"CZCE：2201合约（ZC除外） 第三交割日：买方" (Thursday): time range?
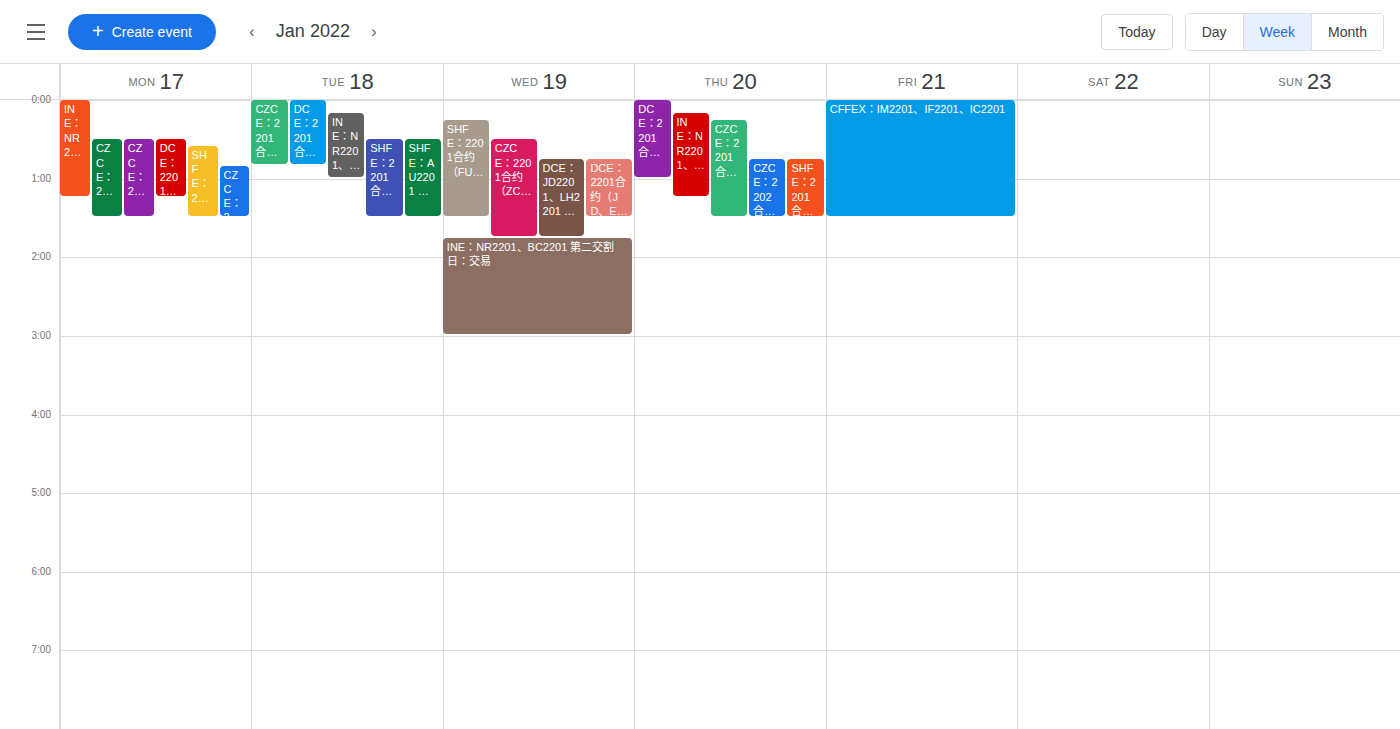
12:15 AM to 1:30 AM